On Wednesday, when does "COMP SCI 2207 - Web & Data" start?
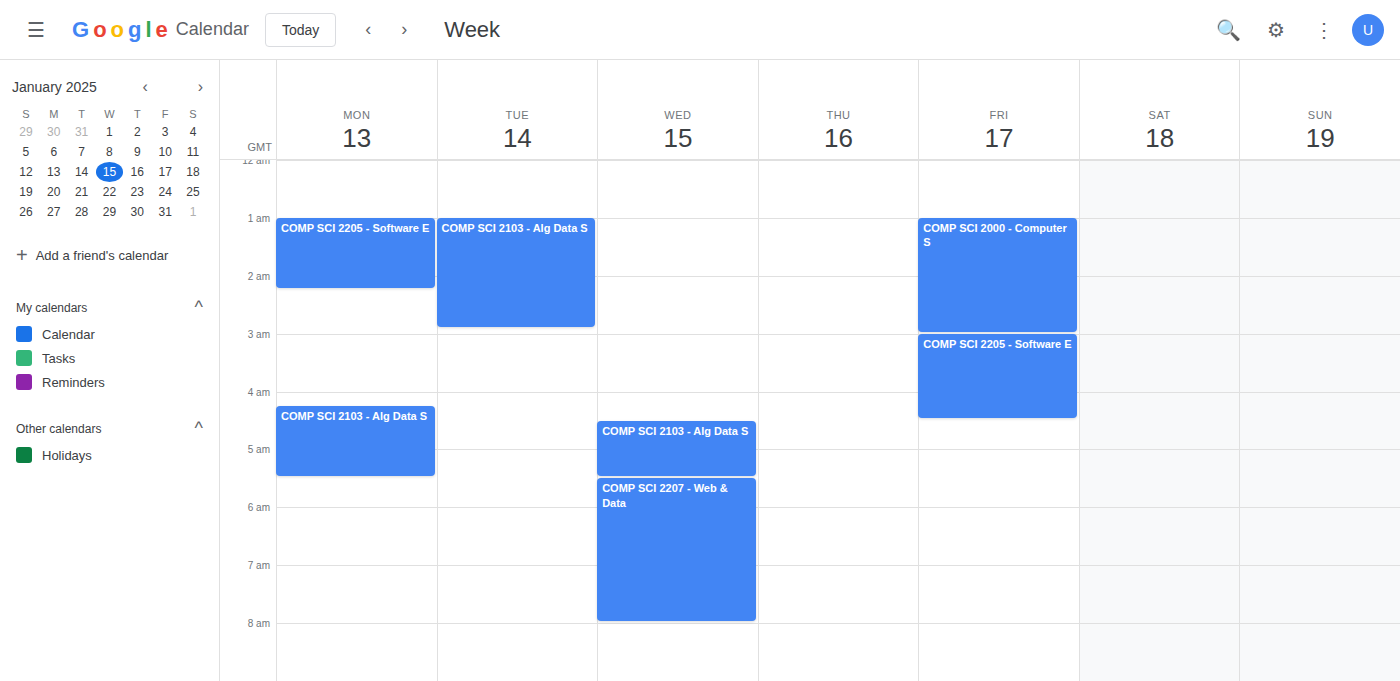
5:30 AM